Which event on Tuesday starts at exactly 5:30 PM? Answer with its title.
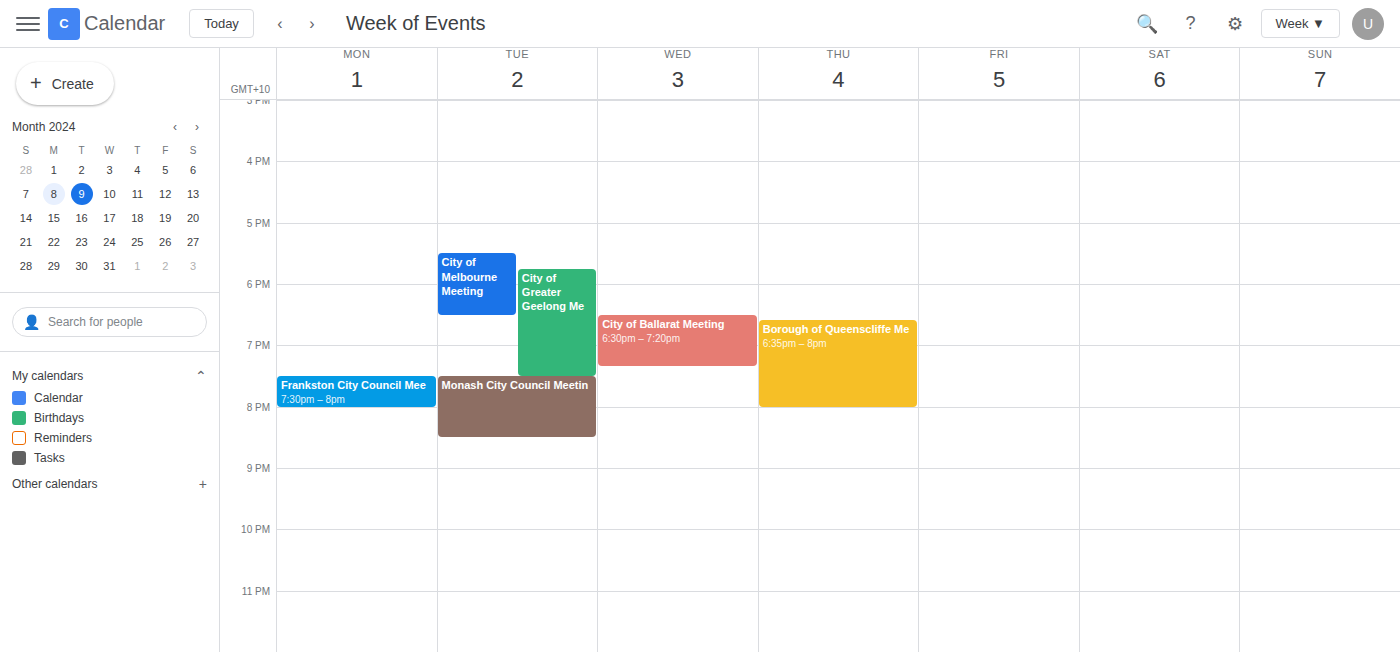
"City of Melbourne Meeting"